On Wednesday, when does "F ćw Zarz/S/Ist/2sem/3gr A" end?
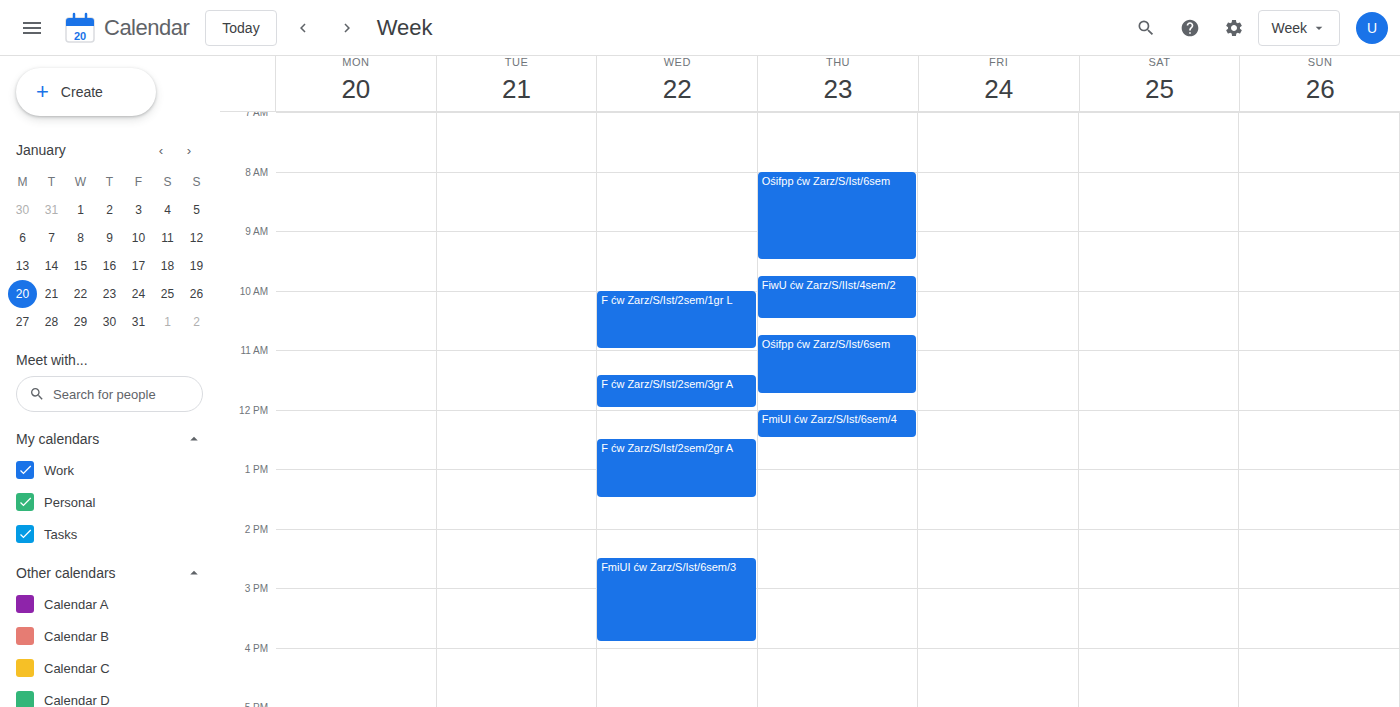
12:00 PM